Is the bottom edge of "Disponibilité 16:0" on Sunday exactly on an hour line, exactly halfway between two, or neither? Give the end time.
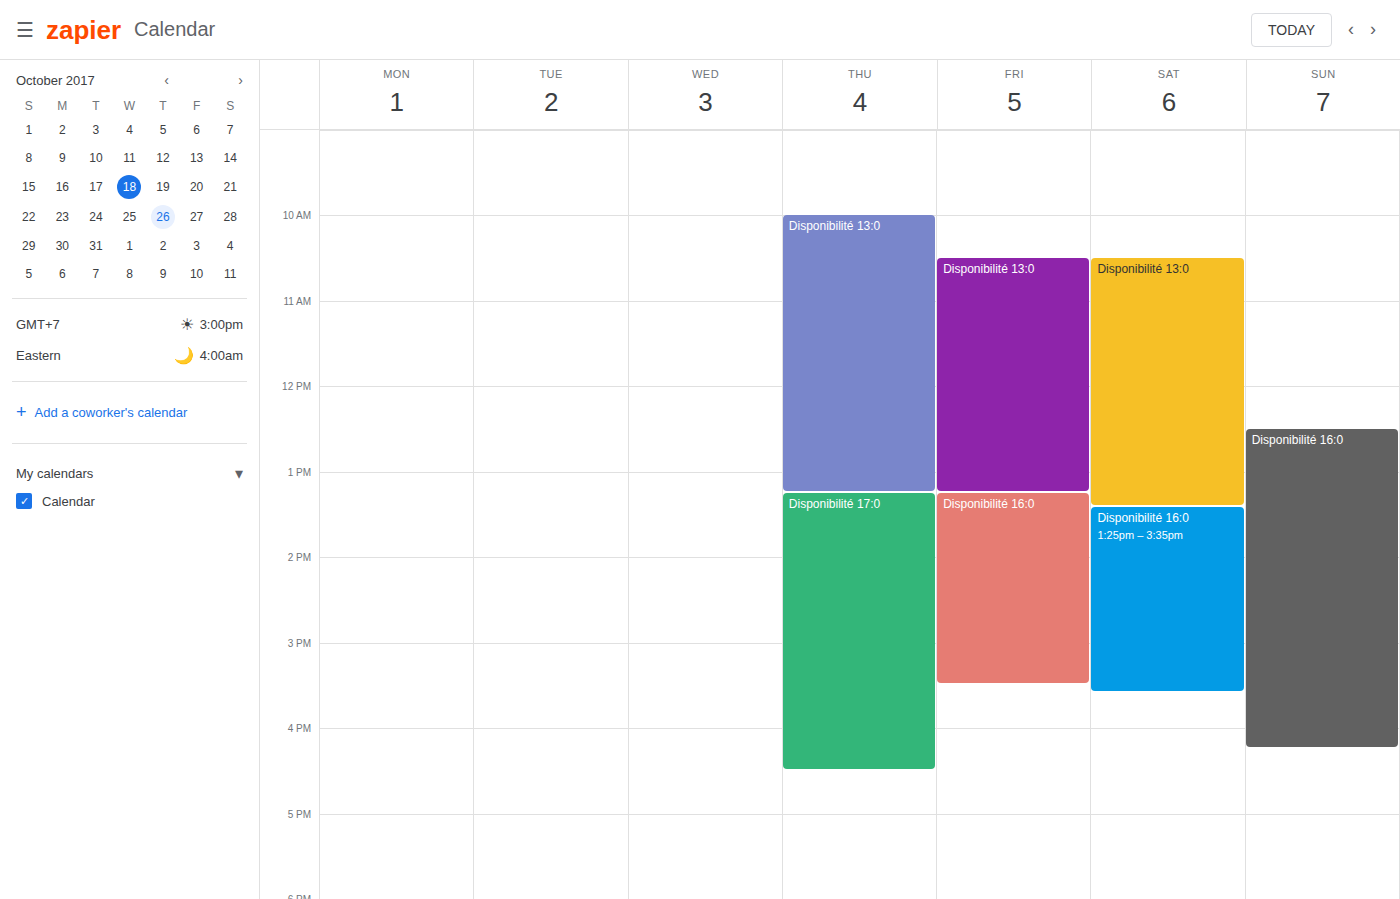
4:15 PM -- neither: a quarter of the way from the 4 PM line to the 5 PM line.